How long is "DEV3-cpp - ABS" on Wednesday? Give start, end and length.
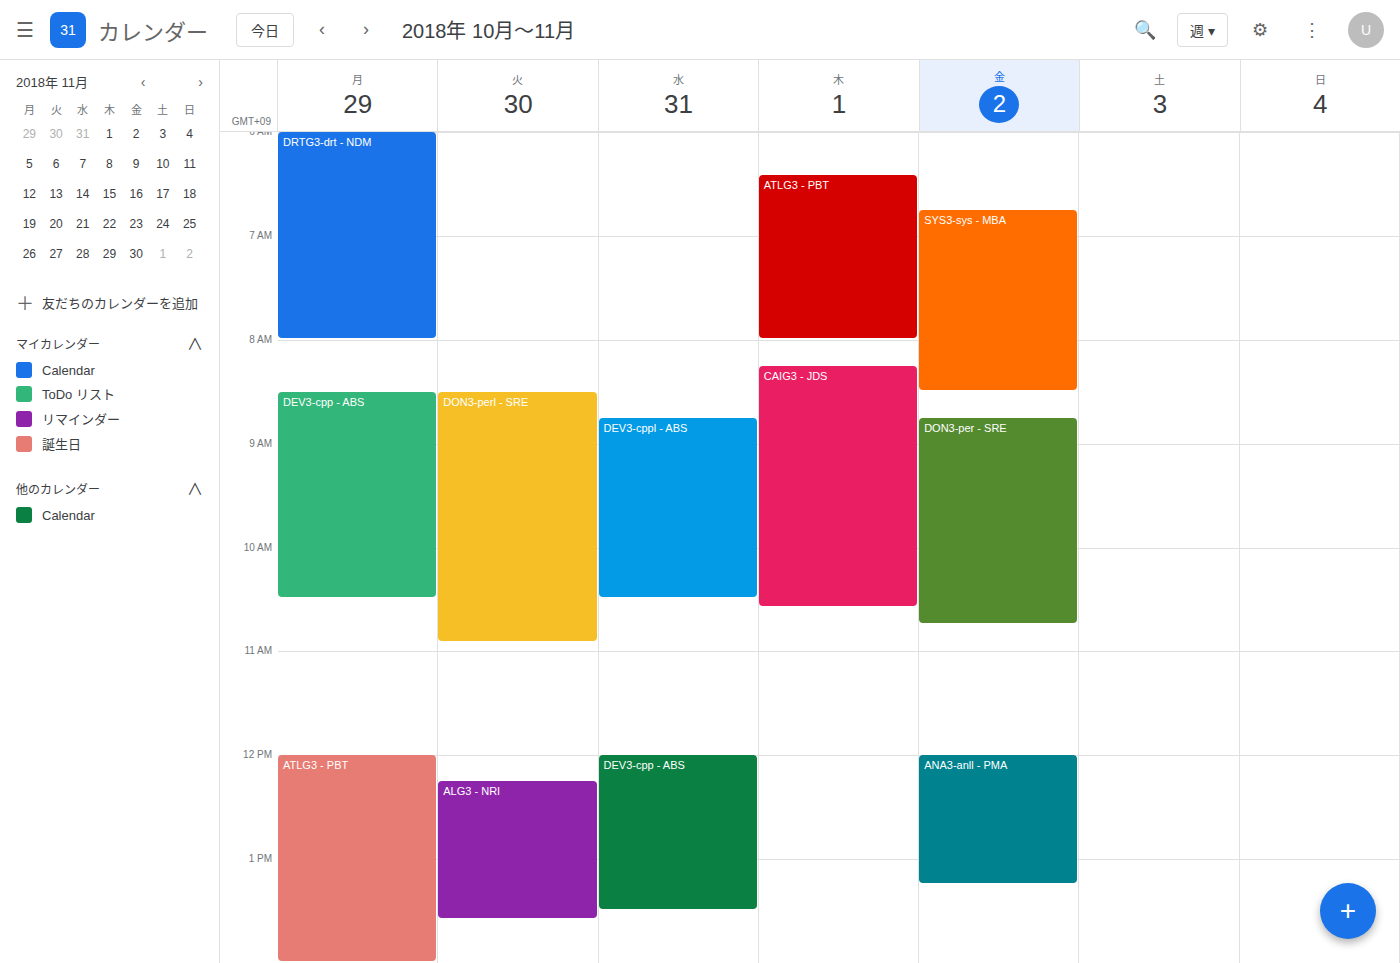
12:00 PM to 1:30 PM, 1 hour 30 minutes